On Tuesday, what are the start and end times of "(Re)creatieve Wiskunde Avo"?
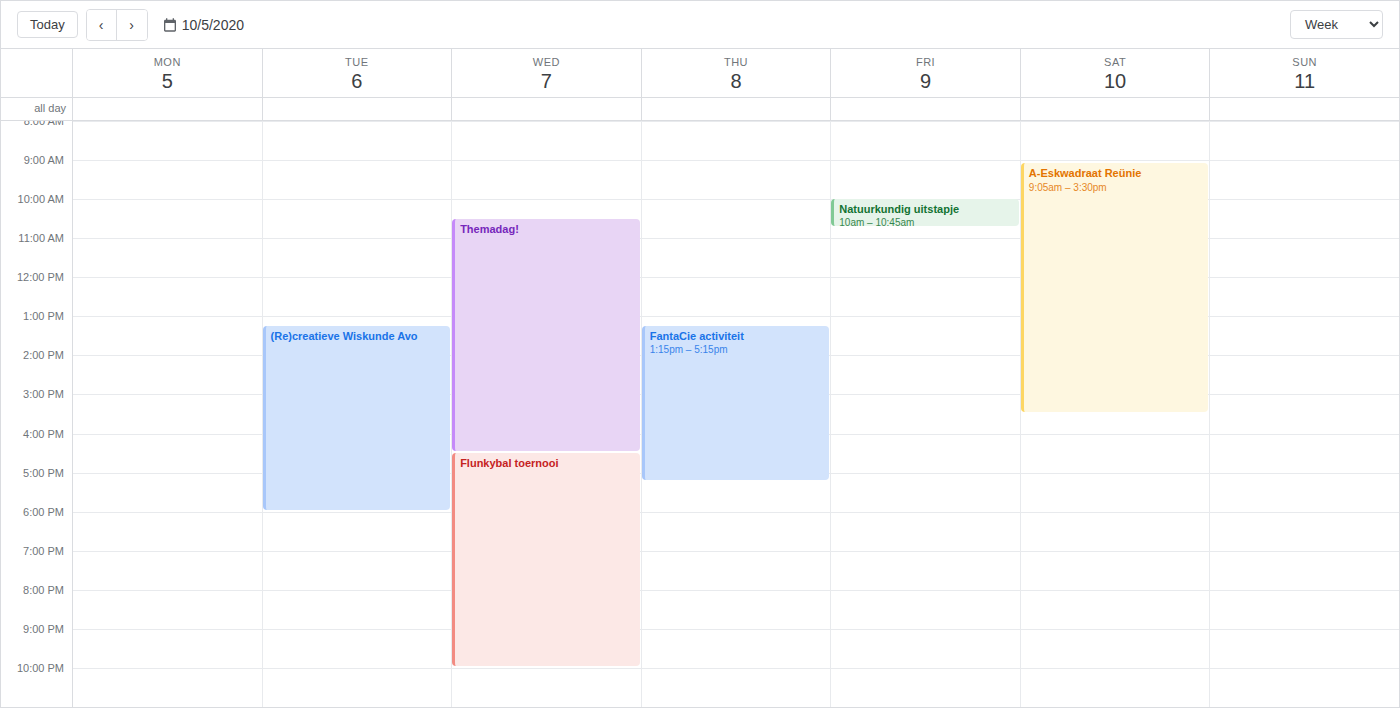
1:15 PM to 6:00 PM